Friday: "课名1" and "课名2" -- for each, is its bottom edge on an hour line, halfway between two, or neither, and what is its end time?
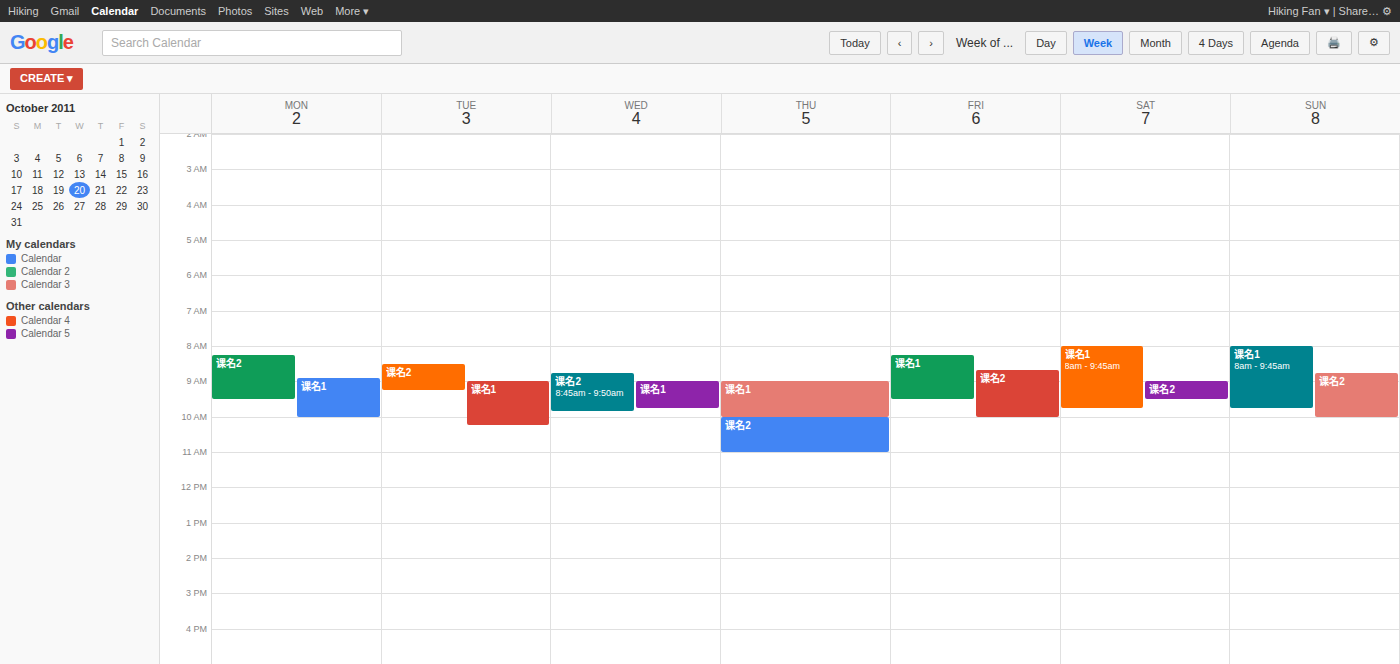
"课名1": 9:30 AM, halfway between the 9 AM and 10 AM lines. "课名2": 10:00 AM, exactly on the 10 AM line.